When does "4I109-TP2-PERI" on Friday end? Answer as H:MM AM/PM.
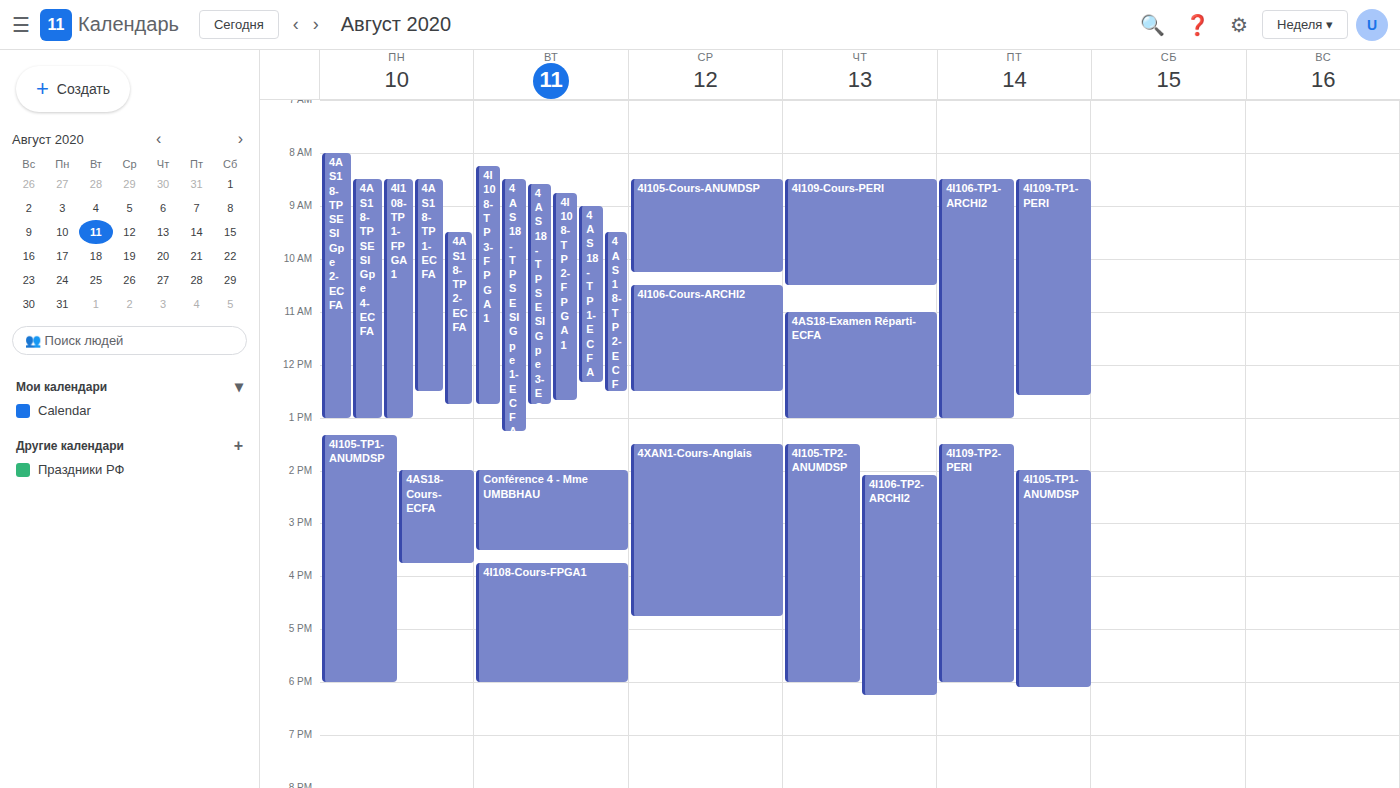
6:00 PM